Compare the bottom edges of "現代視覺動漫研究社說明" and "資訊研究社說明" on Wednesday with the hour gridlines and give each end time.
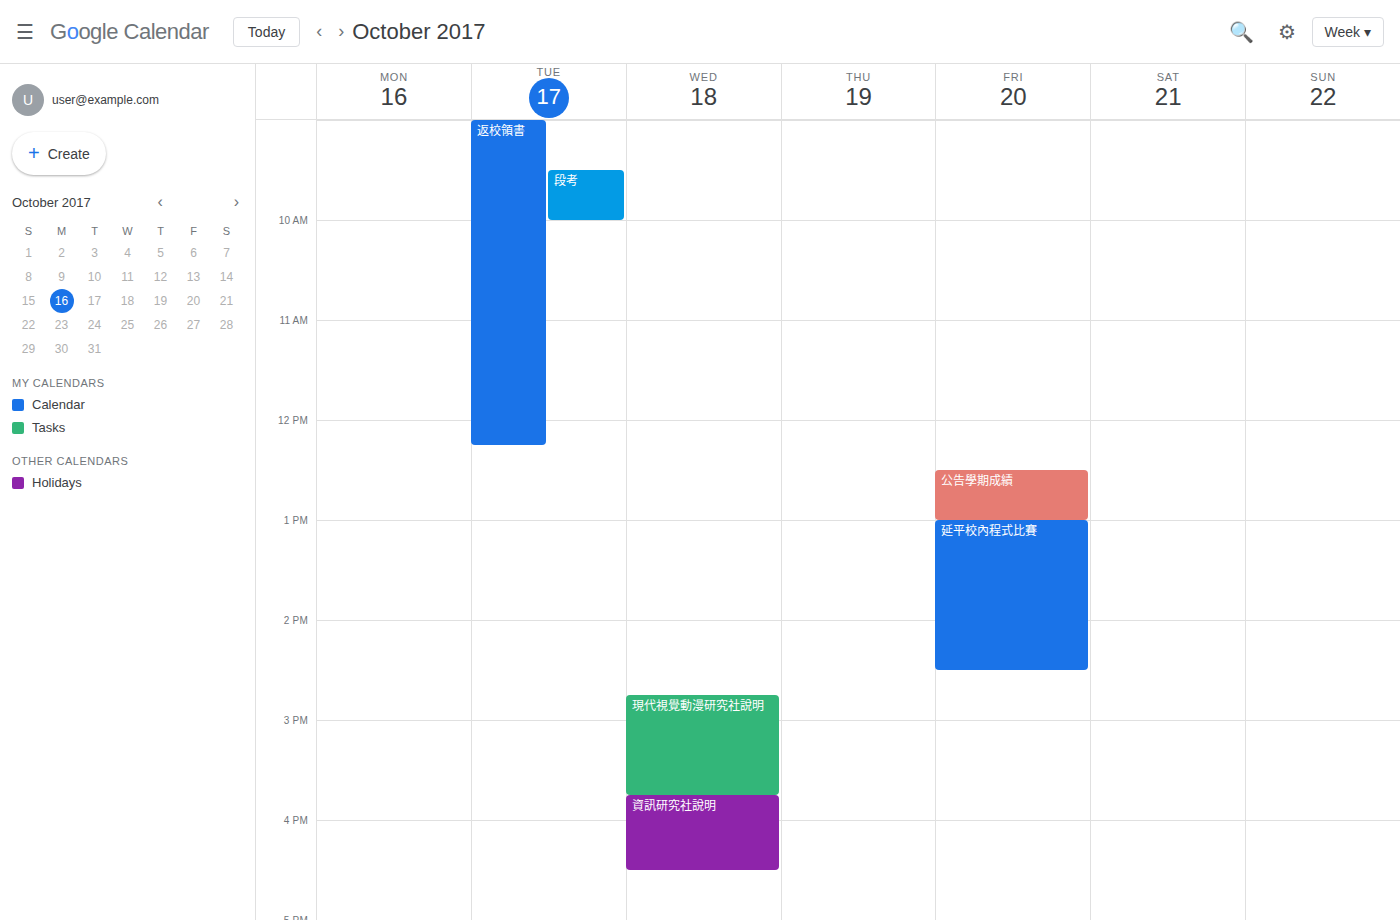
"現代視覺動漫研究社說明": 15:45, neither: three quarters of the way from the 15:00 line to the 16:00 line. "資訊研究社說明": 16:30, halfway between the 16:00 and 17:00 lines.